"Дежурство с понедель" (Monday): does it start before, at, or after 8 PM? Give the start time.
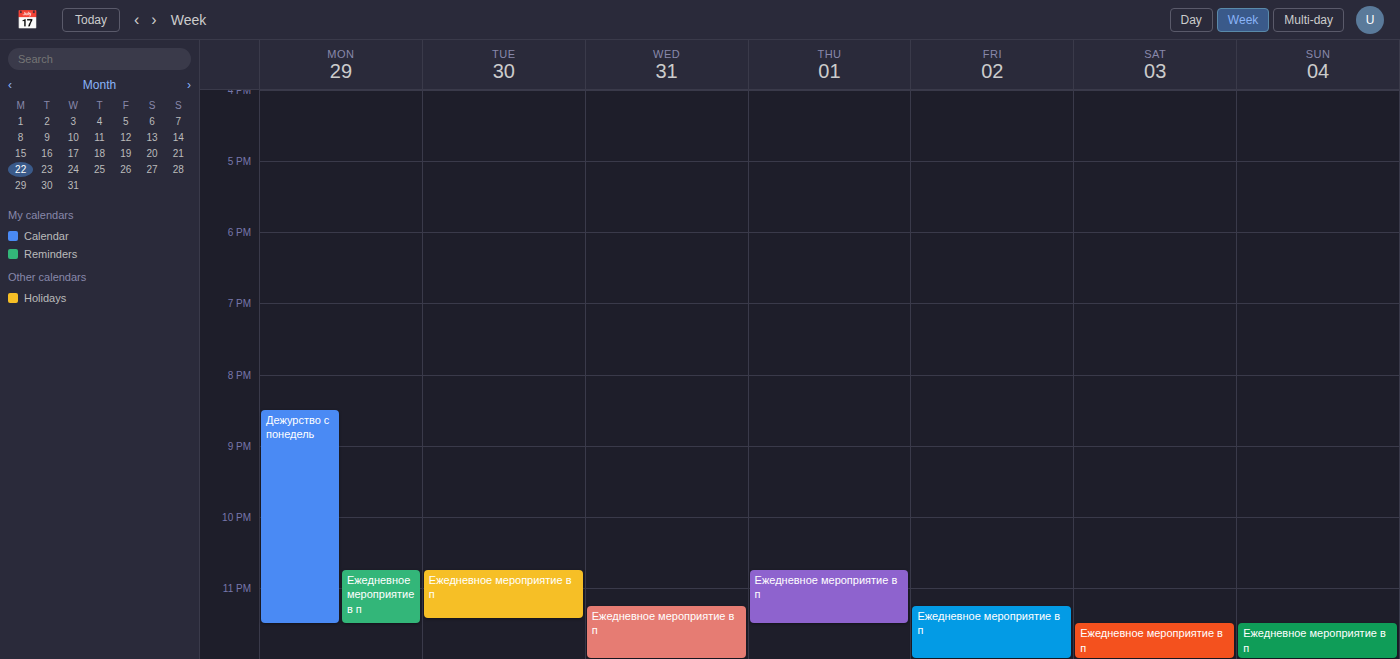
8:30 PM -- after 8 PM, 30 minutes below the 8 PM line.